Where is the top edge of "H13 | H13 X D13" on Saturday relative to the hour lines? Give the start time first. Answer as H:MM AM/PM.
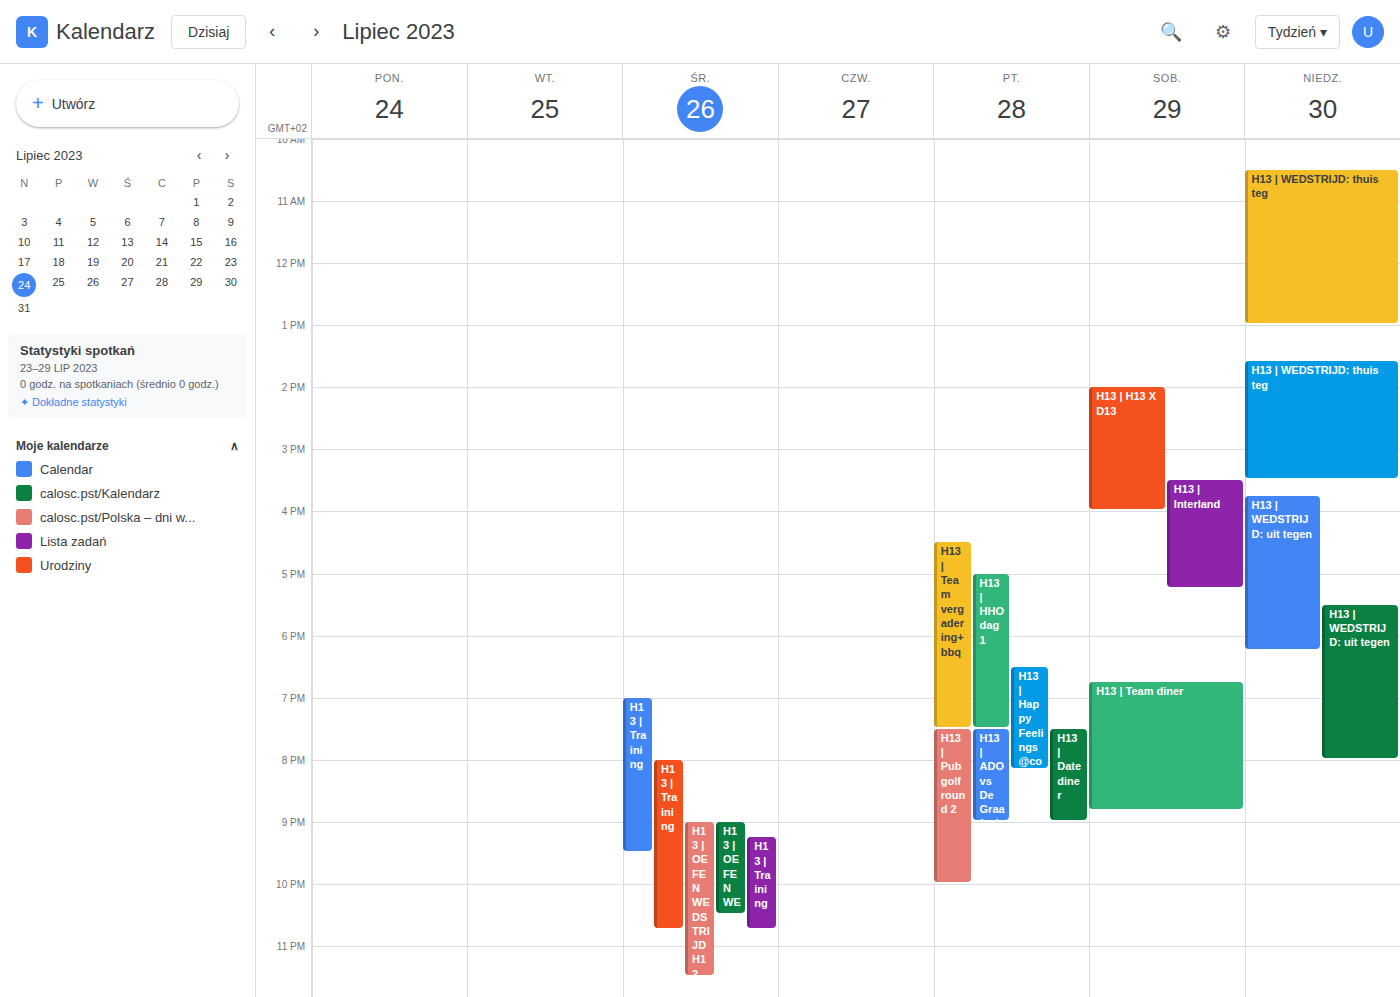
2:00 PM -- exactly on the 2 PM line.